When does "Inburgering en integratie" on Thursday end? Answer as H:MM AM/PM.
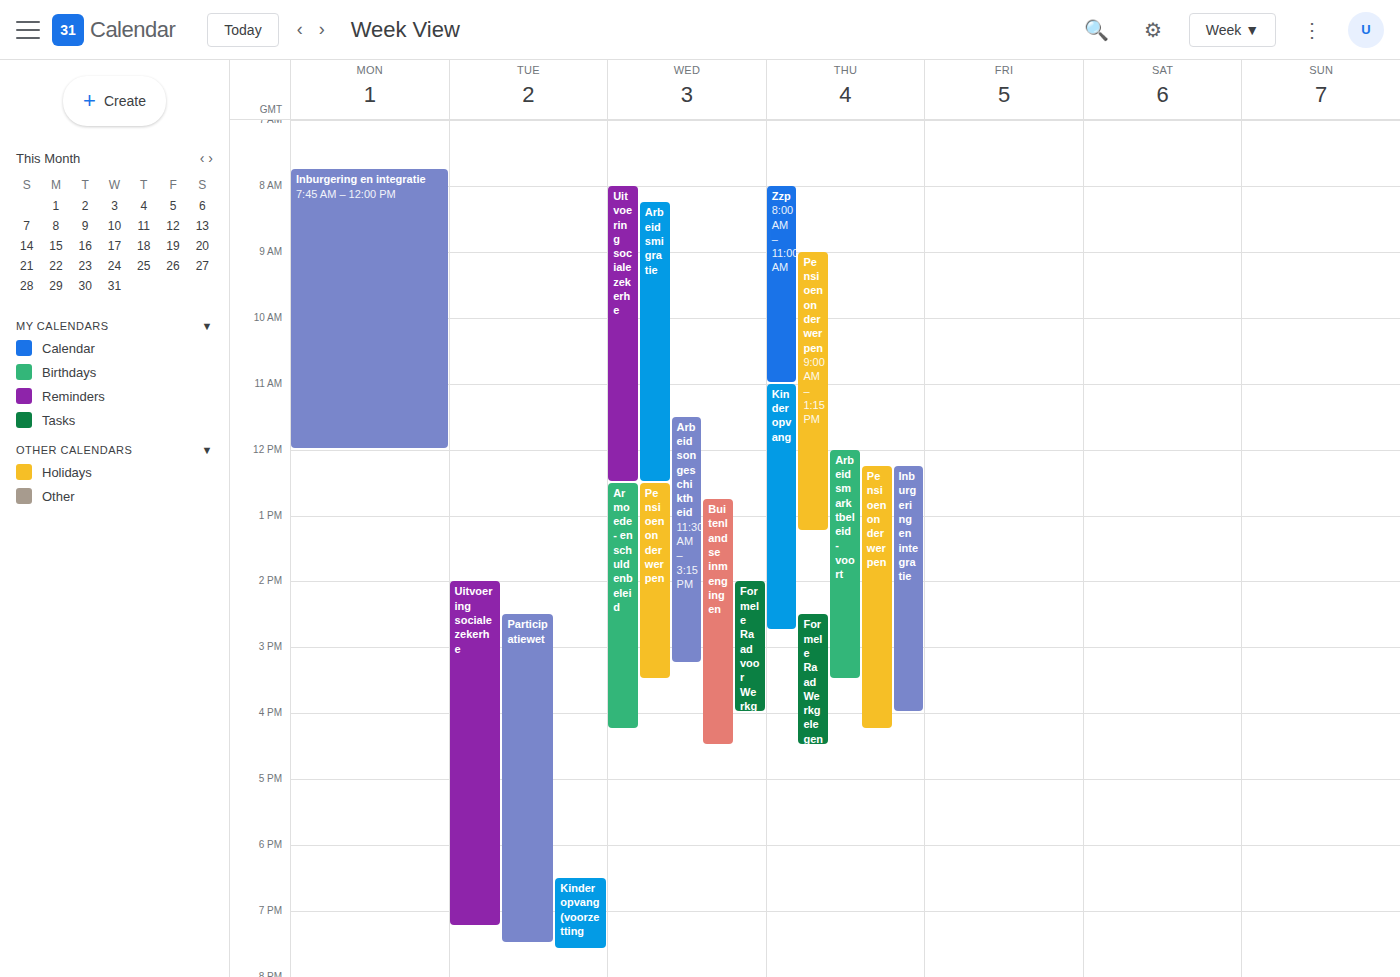
4:00 PM